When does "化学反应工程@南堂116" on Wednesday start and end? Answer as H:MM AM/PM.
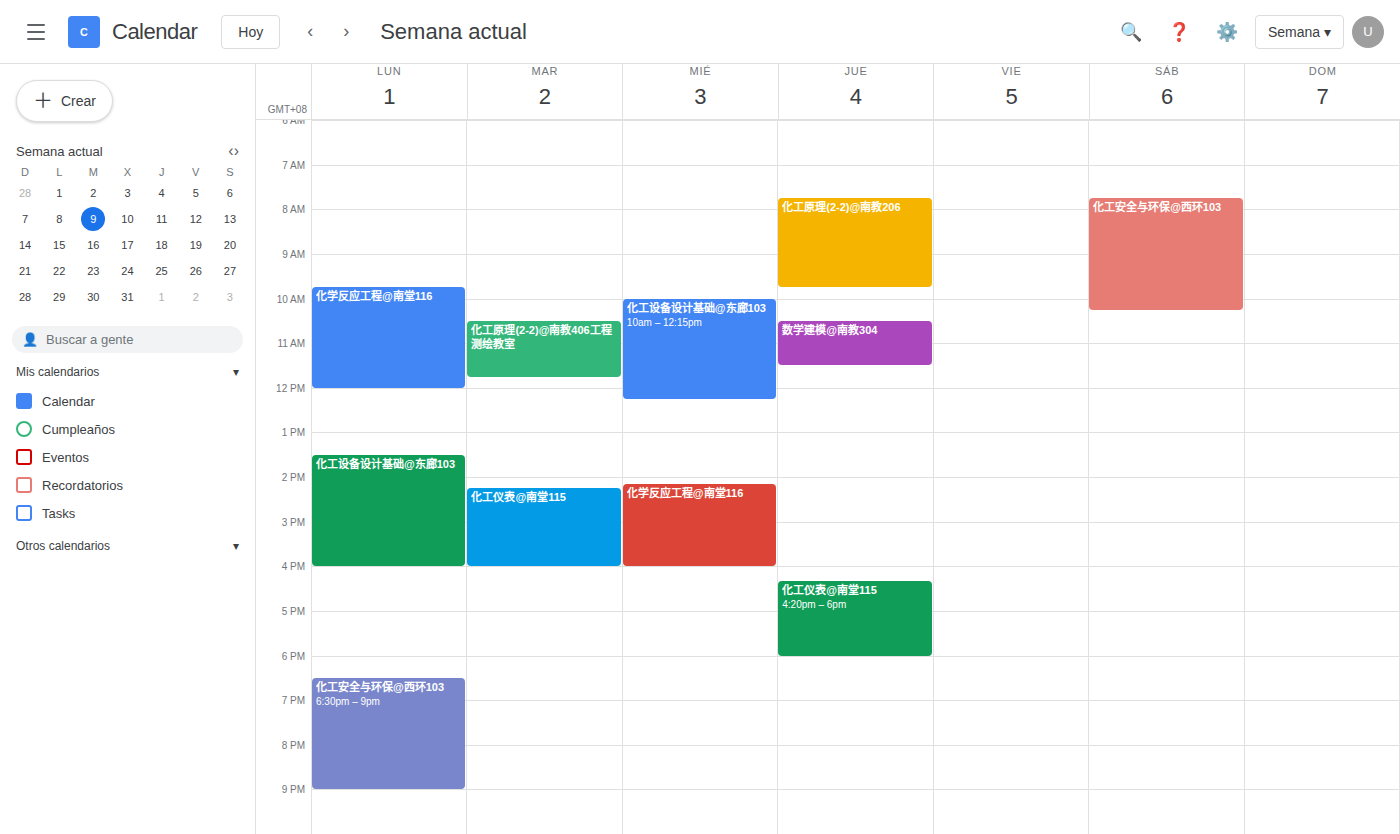
2:10 PM to 4:00 PM